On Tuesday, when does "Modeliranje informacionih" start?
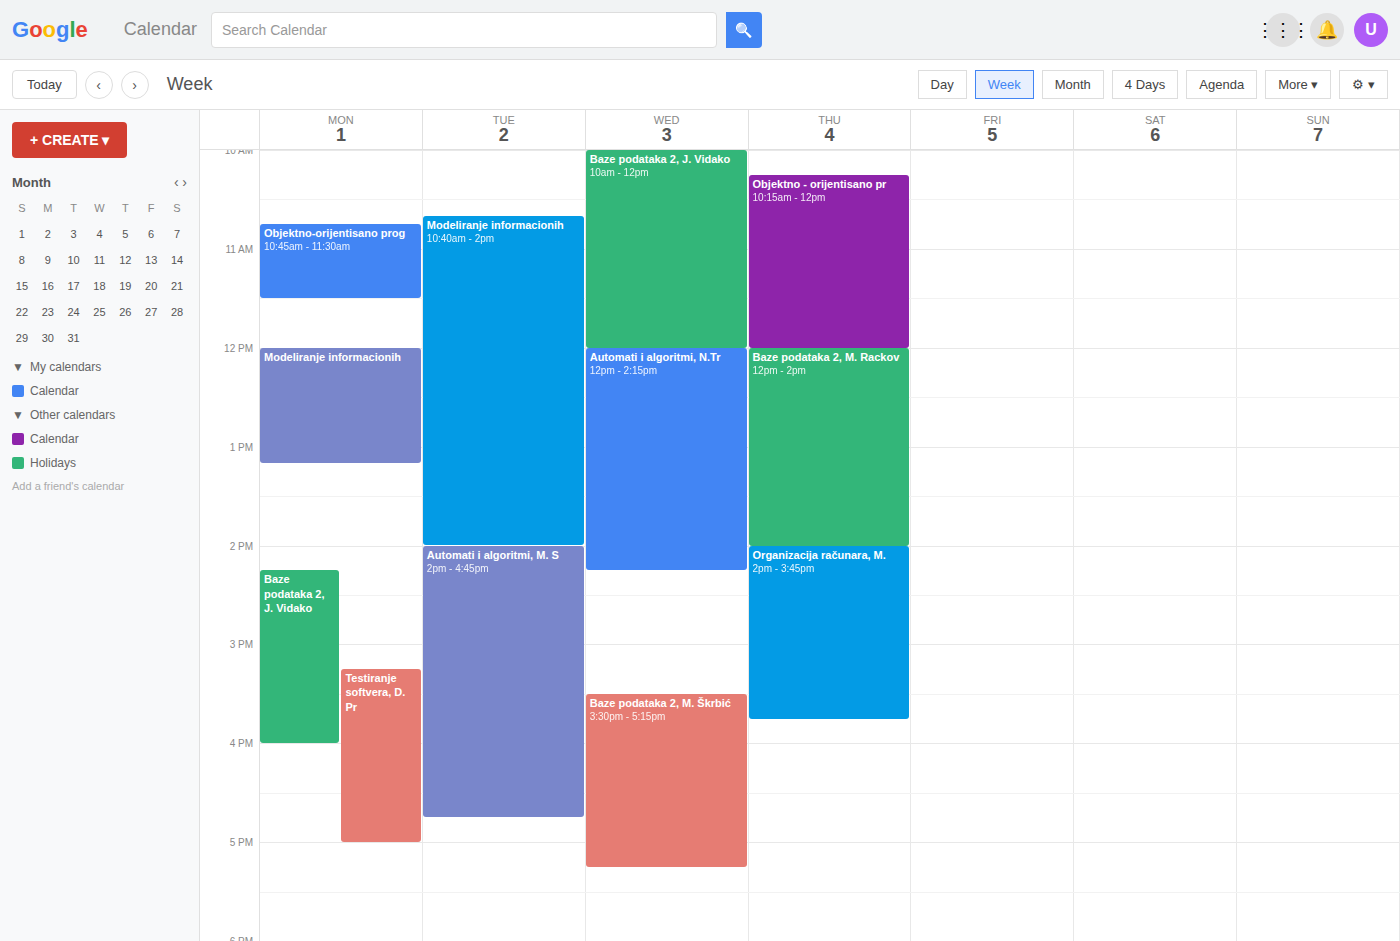
10:40 AM